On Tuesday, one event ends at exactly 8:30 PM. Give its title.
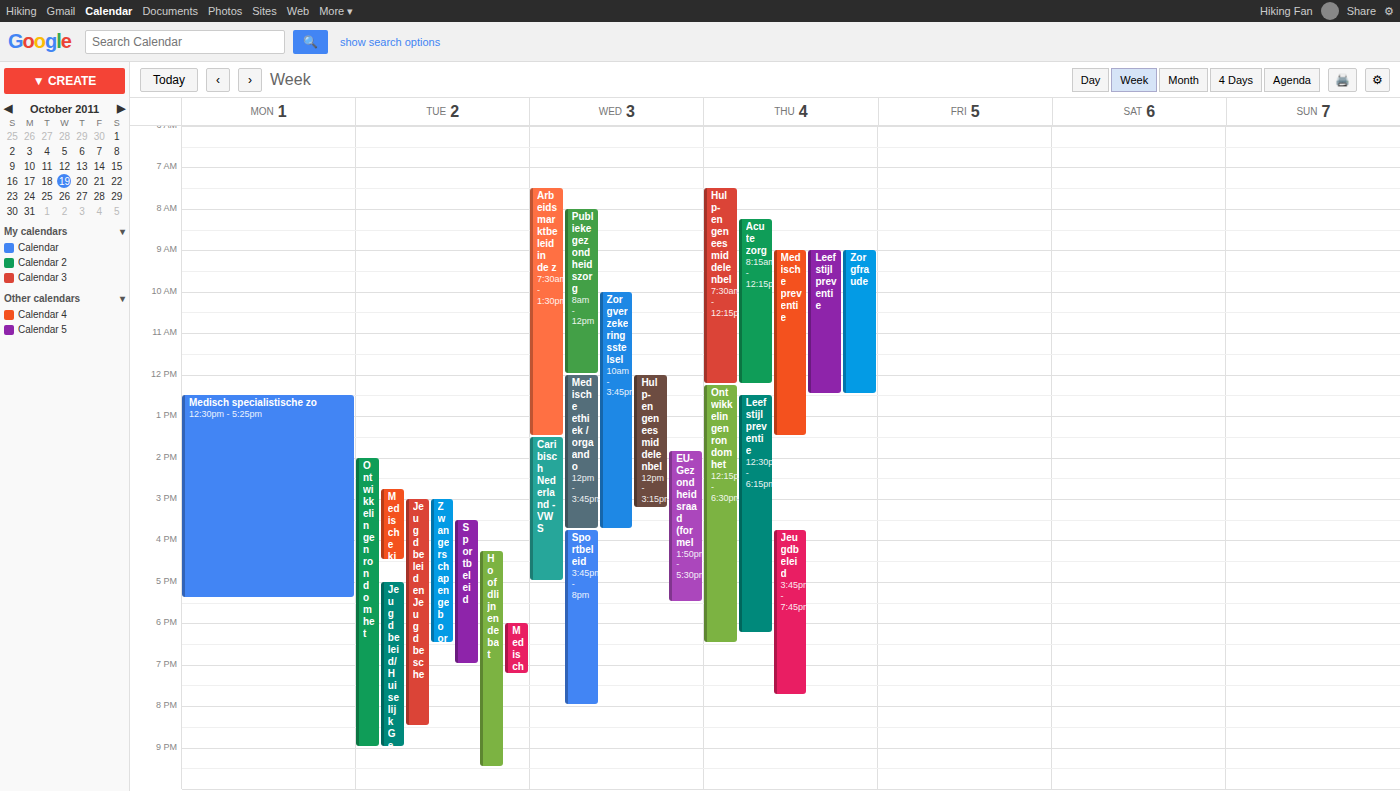
"Jeugdbeleid en Jeugdbesche"